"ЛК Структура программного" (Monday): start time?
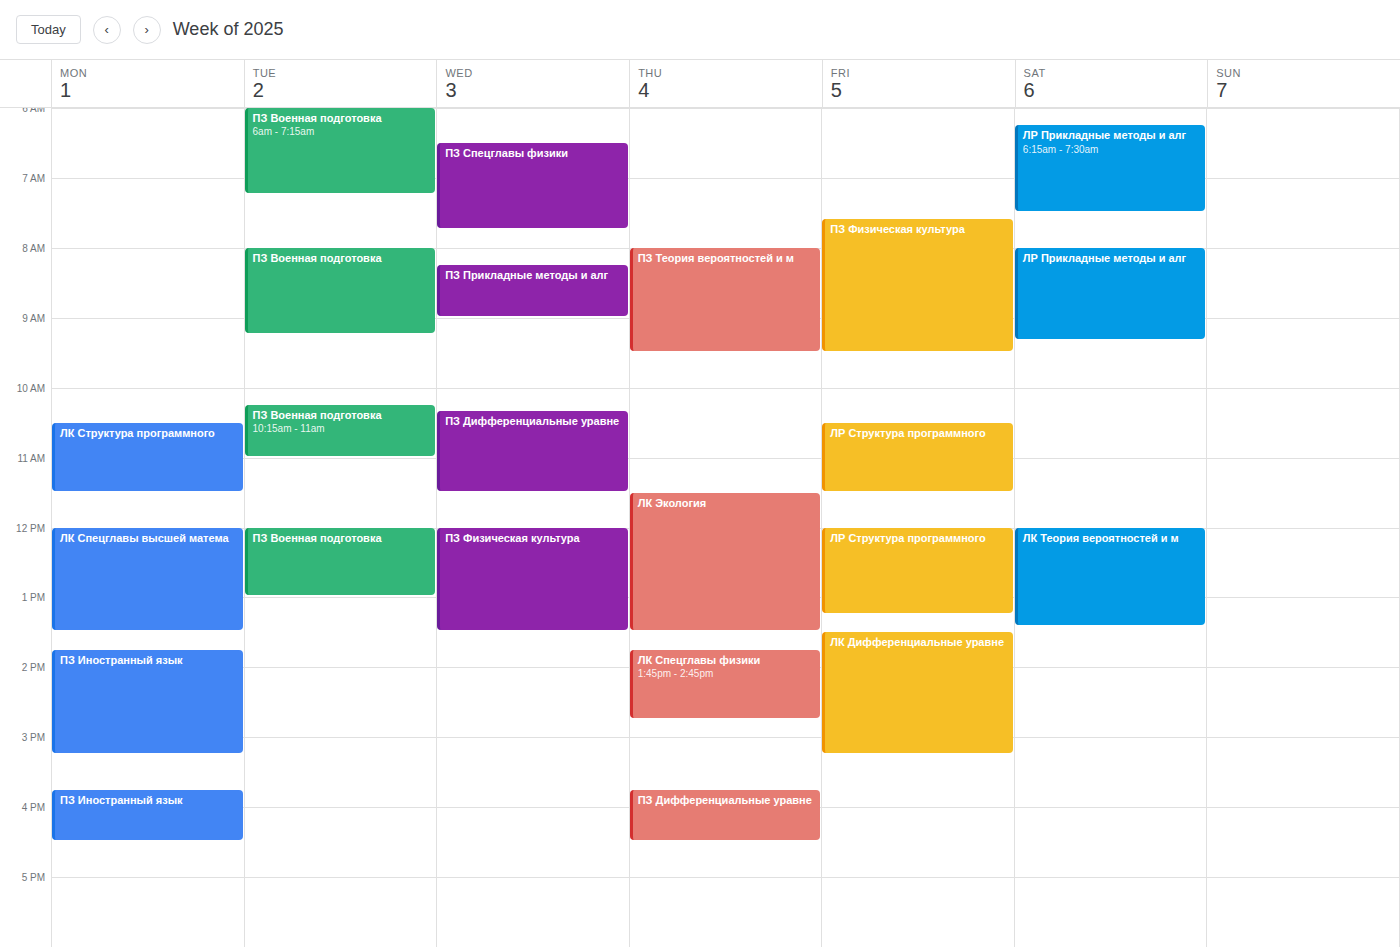
10:30 AM